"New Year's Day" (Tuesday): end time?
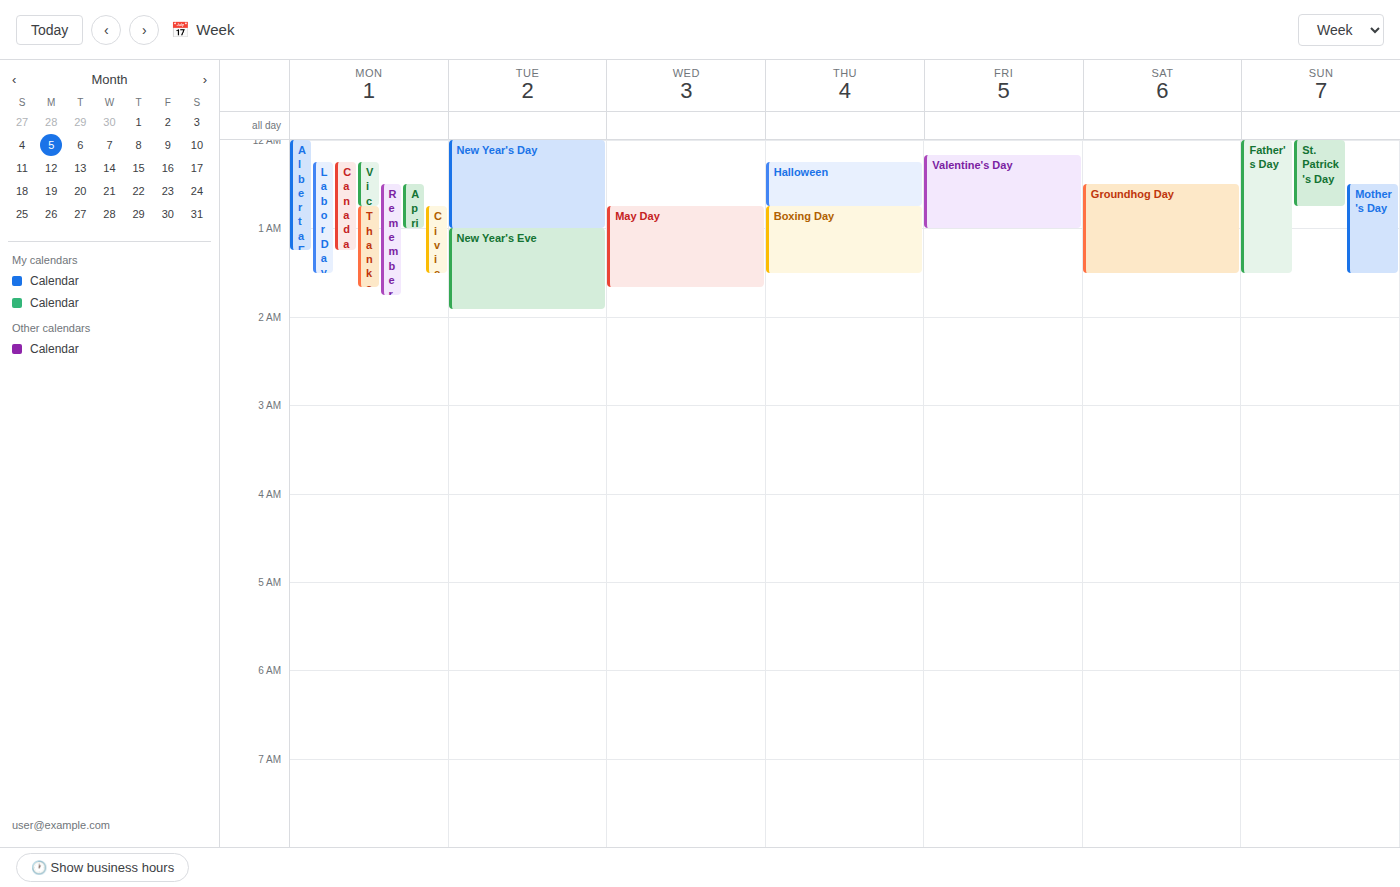
01:00